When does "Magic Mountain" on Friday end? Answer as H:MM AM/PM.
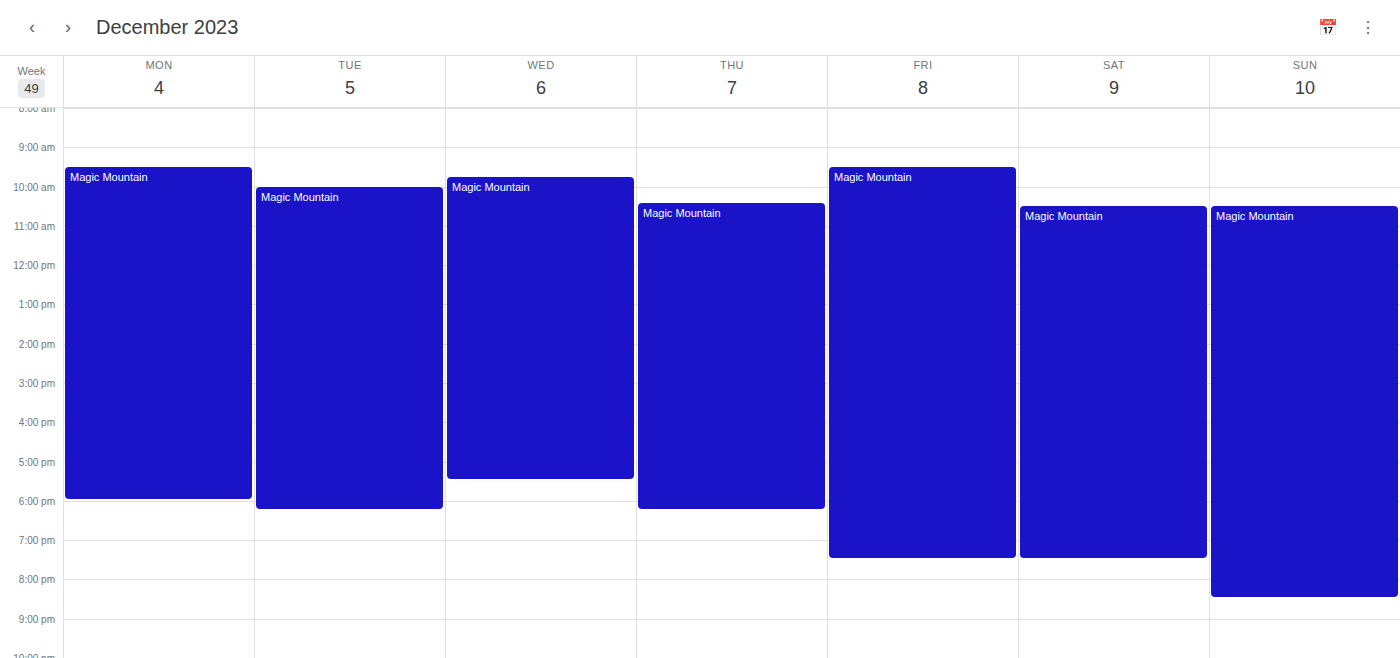
7:30 PM